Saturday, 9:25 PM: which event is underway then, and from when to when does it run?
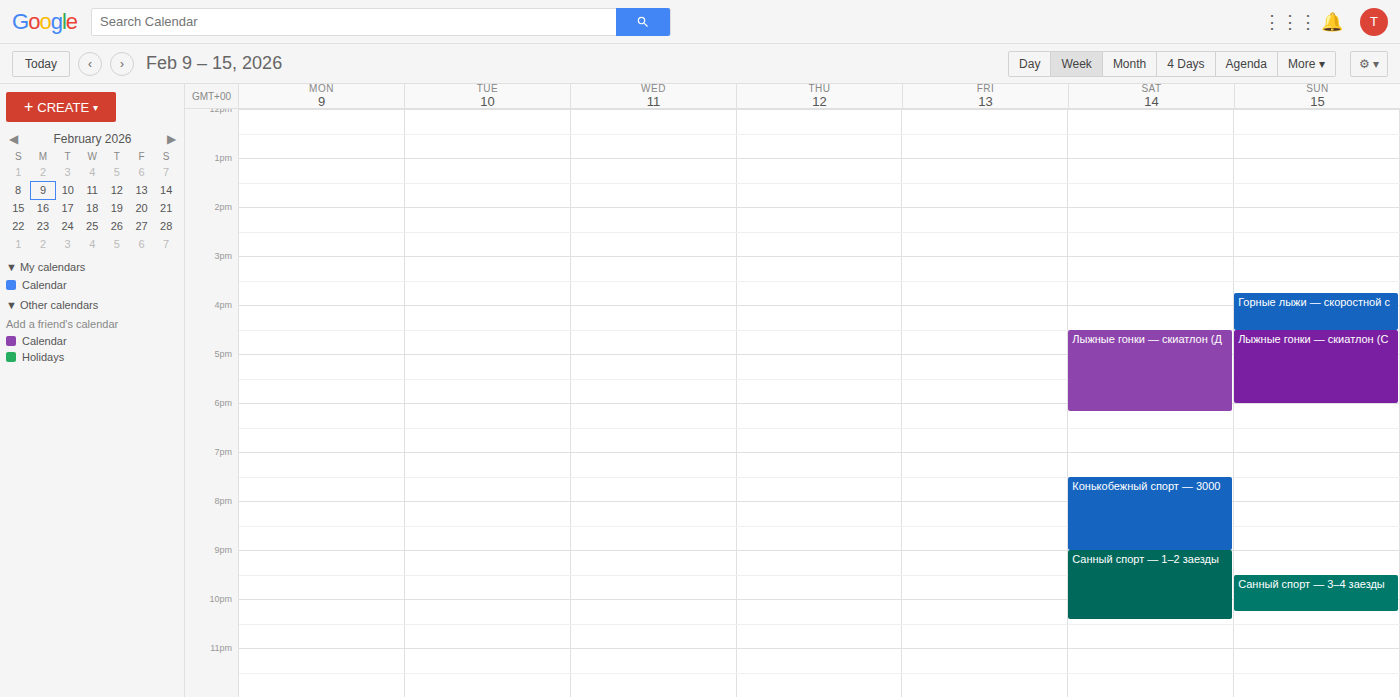
"Санный спорт — 1–2 заезды", 9:00 PM to 10:25 PM